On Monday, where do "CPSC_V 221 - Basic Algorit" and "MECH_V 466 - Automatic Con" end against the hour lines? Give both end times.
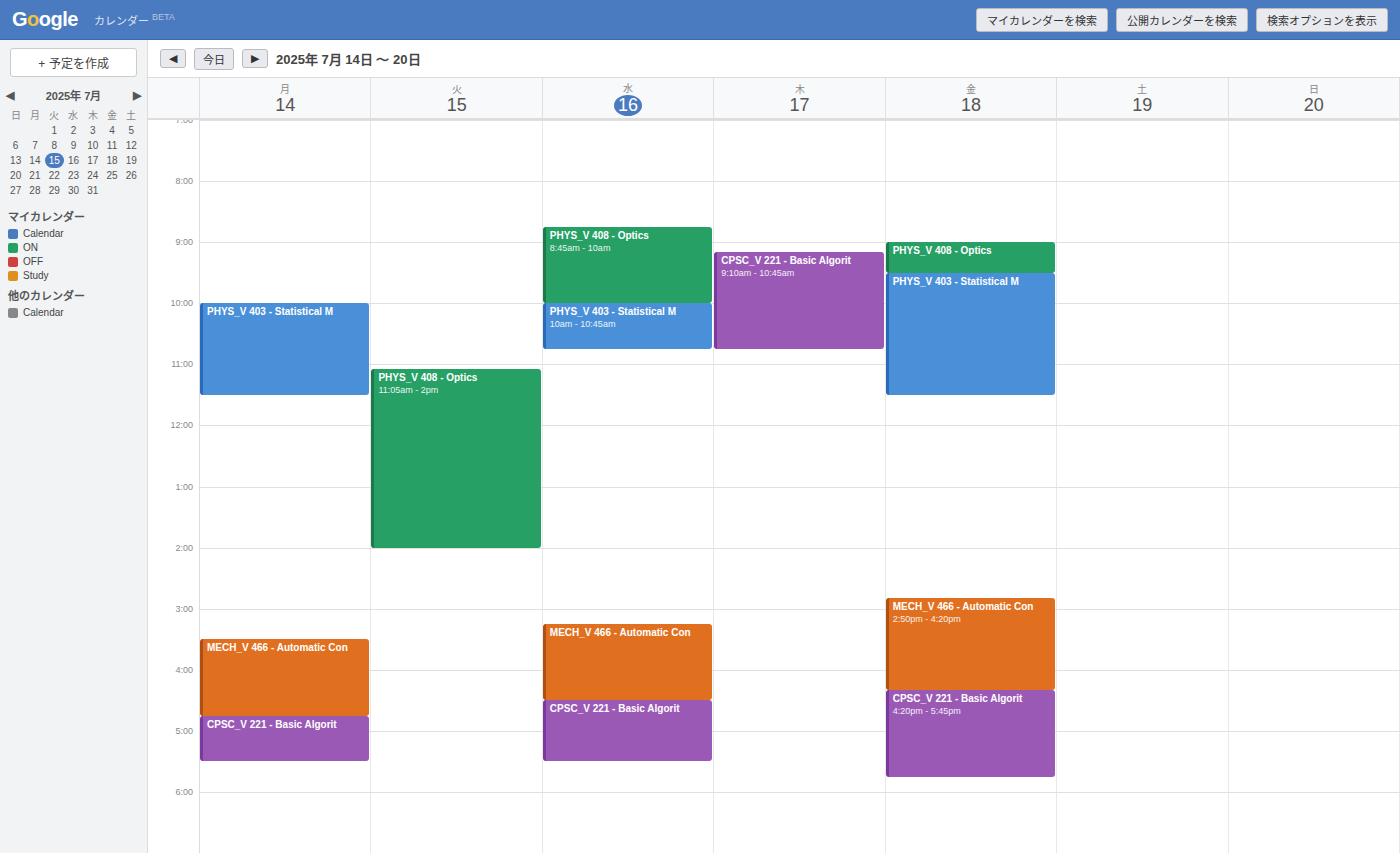
"CPSC_V 221 - Basic Algorit": 5:30 PM, halfway between the 5 PM and 6 PM lines. "MECH_V 466 - Automatic Con": 4:45 PM, neither: three quarters of the way from the 4 PM line to the 5 PM line.